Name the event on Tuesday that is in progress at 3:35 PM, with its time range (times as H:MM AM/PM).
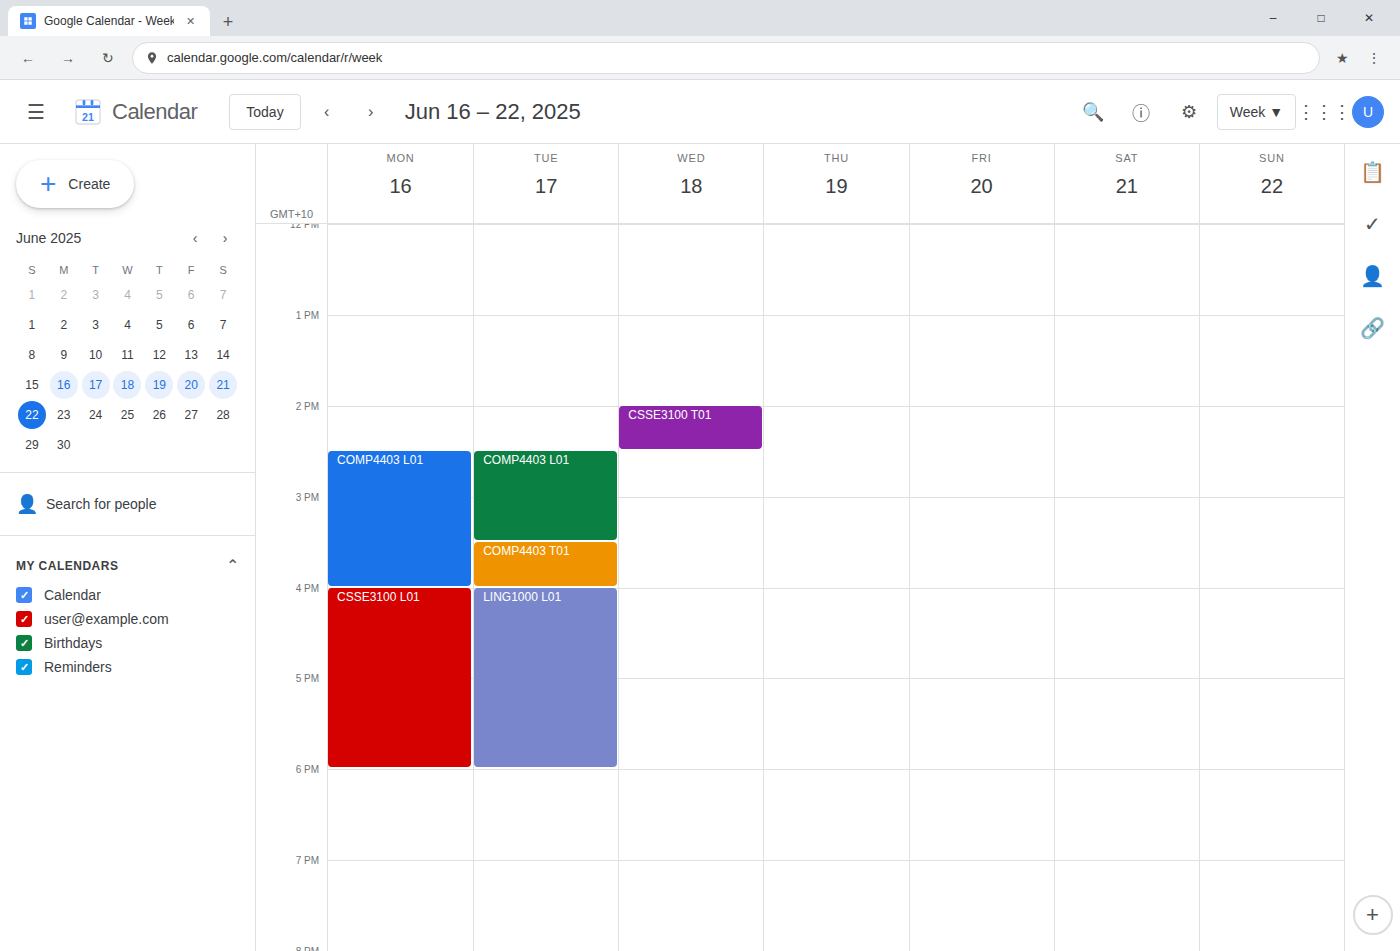
"COMP4403 T01", 3:30 PM to 4:00 PM